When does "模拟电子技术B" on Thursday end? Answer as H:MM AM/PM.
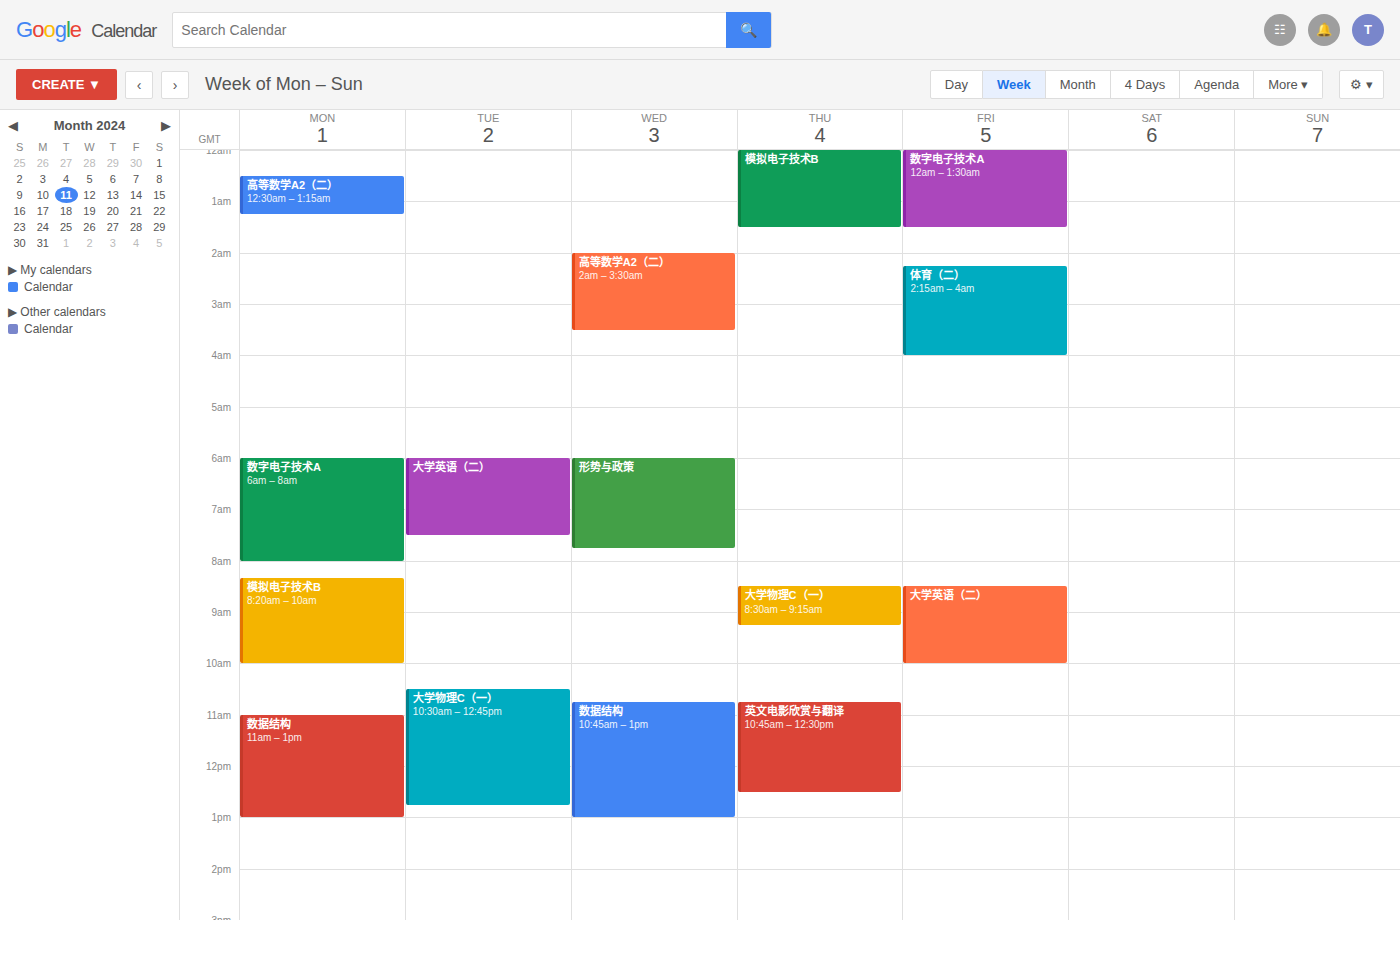
1:30 AM